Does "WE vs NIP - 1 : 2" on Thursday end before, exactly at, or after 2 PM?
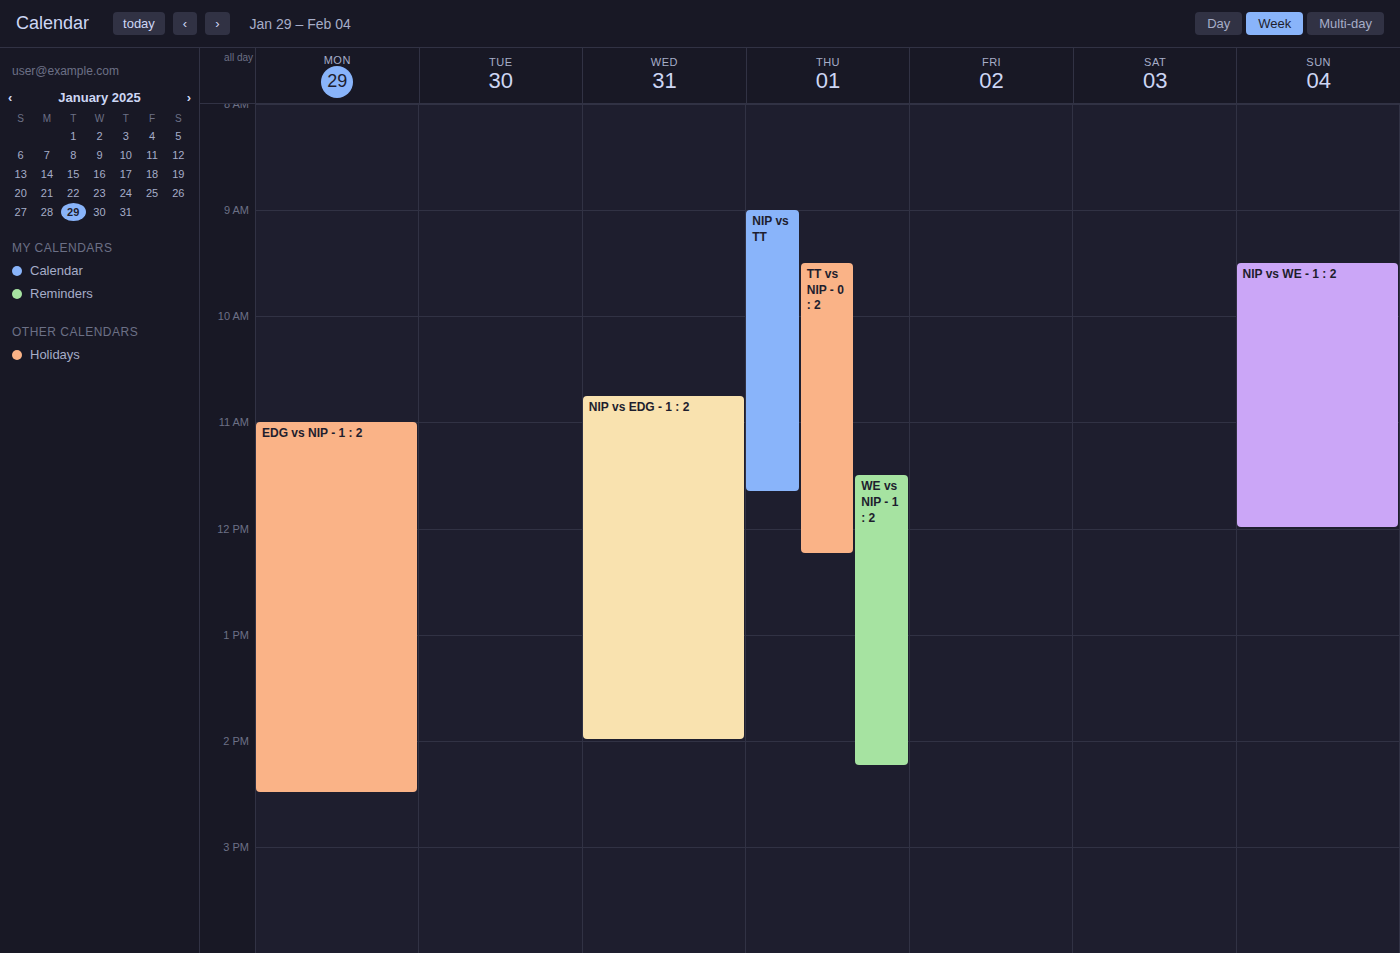
2:15 PM -- after 2 PM, 15 minutes below the 2 PM line.